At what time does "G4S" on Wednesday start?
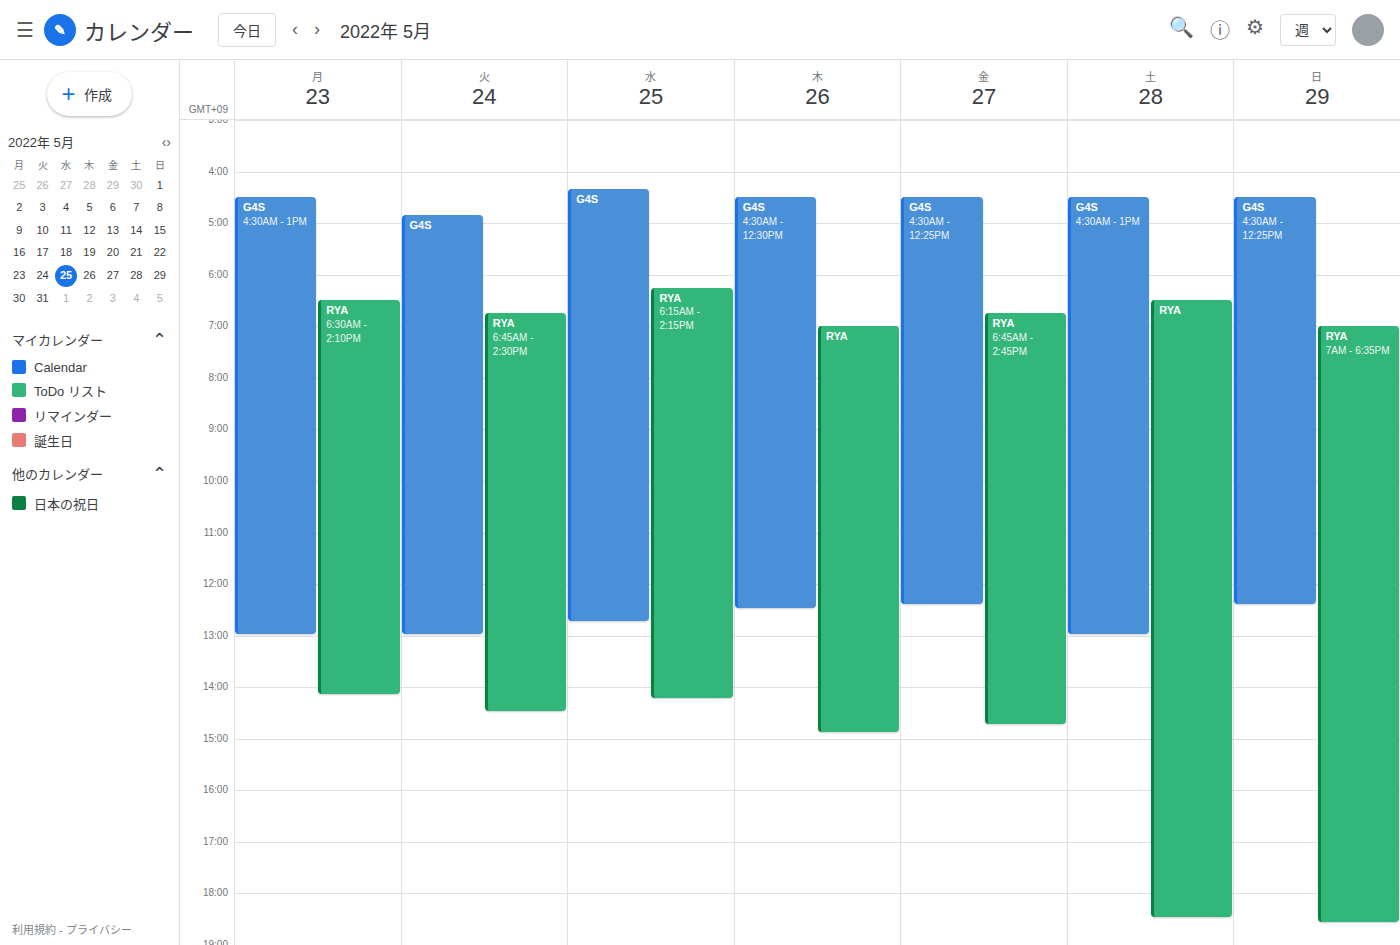
04:20